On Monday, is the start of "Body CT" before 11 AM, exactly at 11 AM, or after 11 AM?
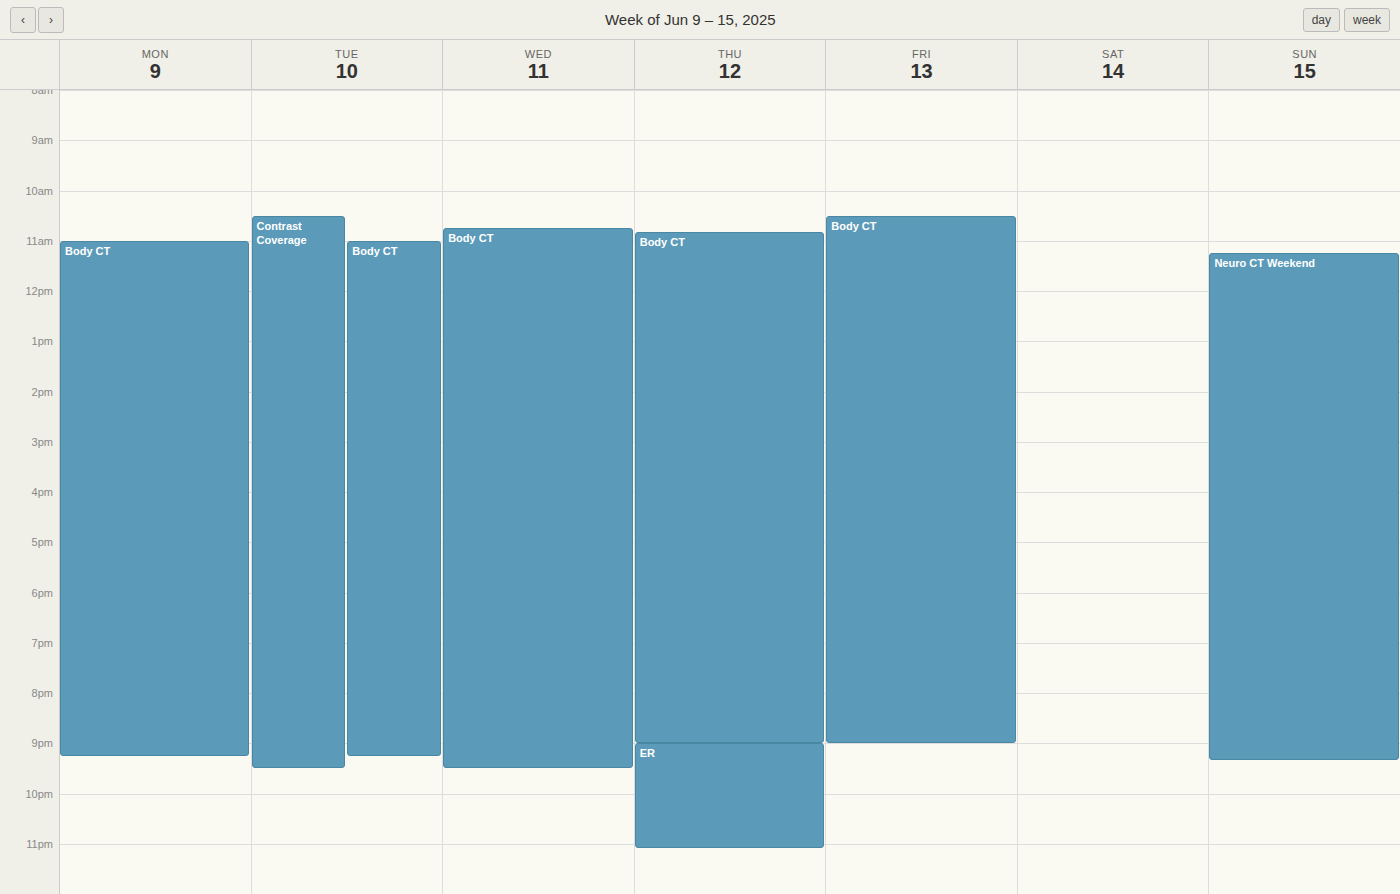
11:00 AM -- exactly at 11 AM, on the 11 AM line.